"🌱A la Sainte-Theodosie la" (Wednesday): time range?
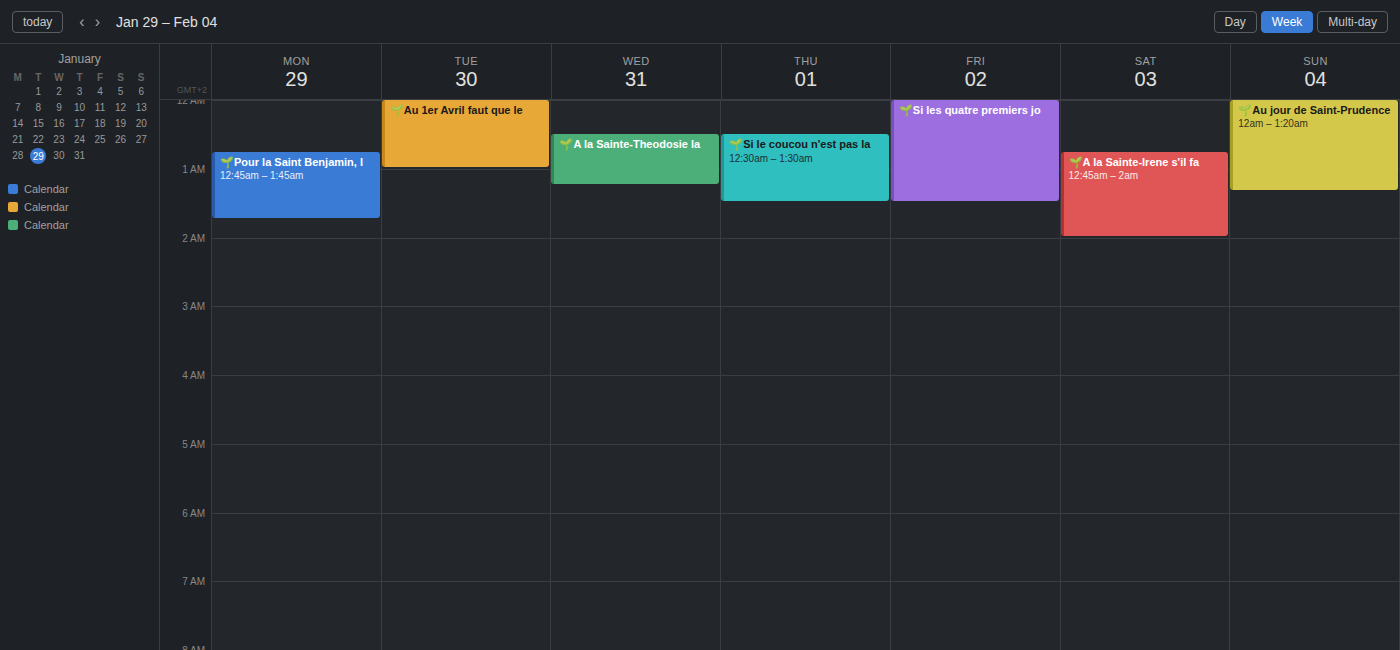
12:30 AM to 1:15 AM